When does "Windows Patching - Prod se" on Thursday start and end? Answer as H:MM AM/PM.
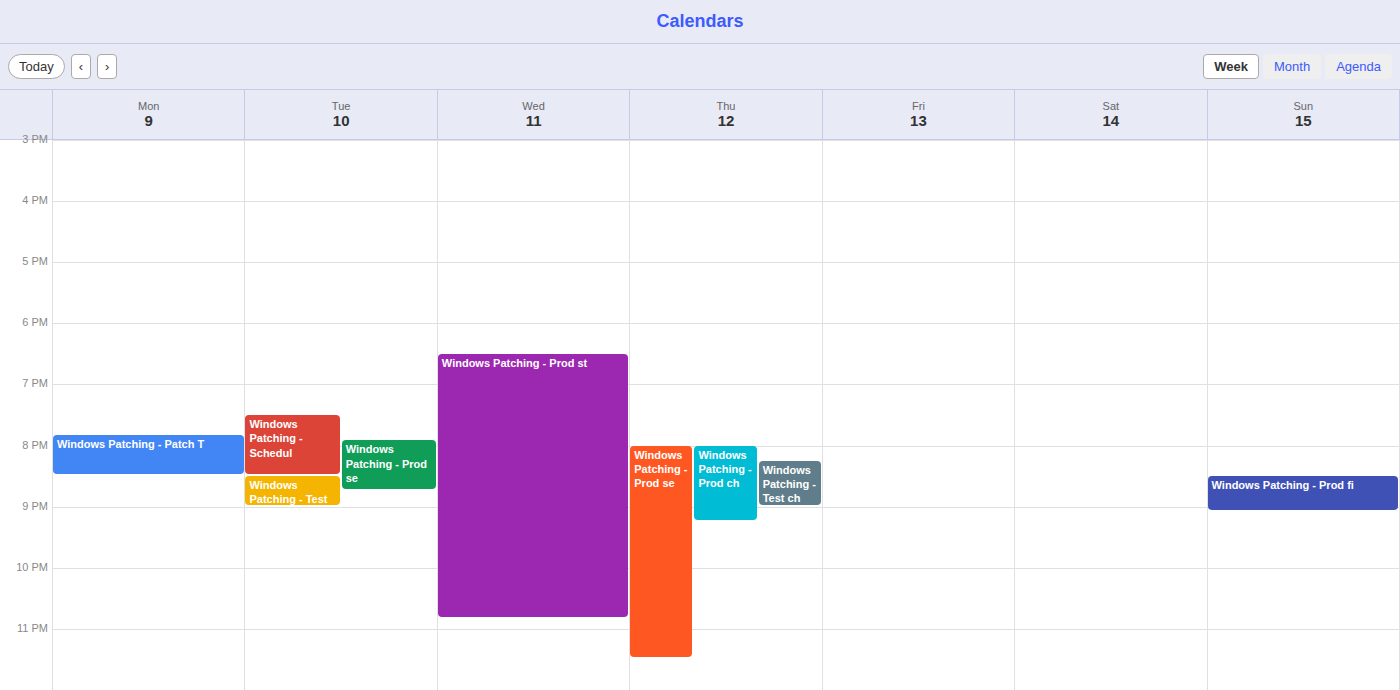
8:00 PM to 11:30 PM